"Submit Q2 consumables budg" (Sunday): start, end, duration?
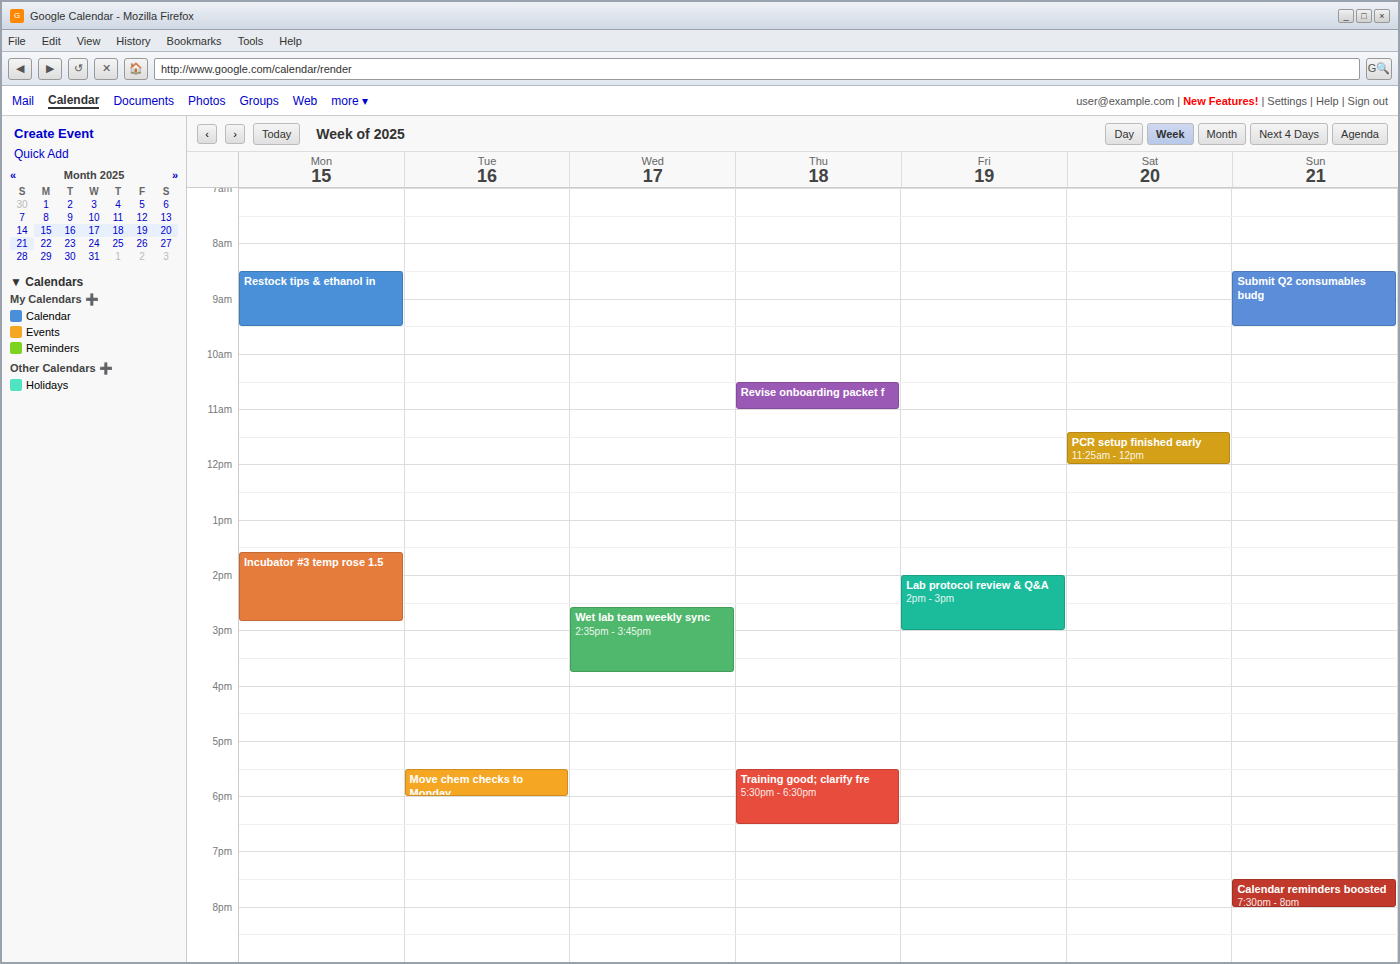
8:30 AM to 9:30 AM, 1 hour